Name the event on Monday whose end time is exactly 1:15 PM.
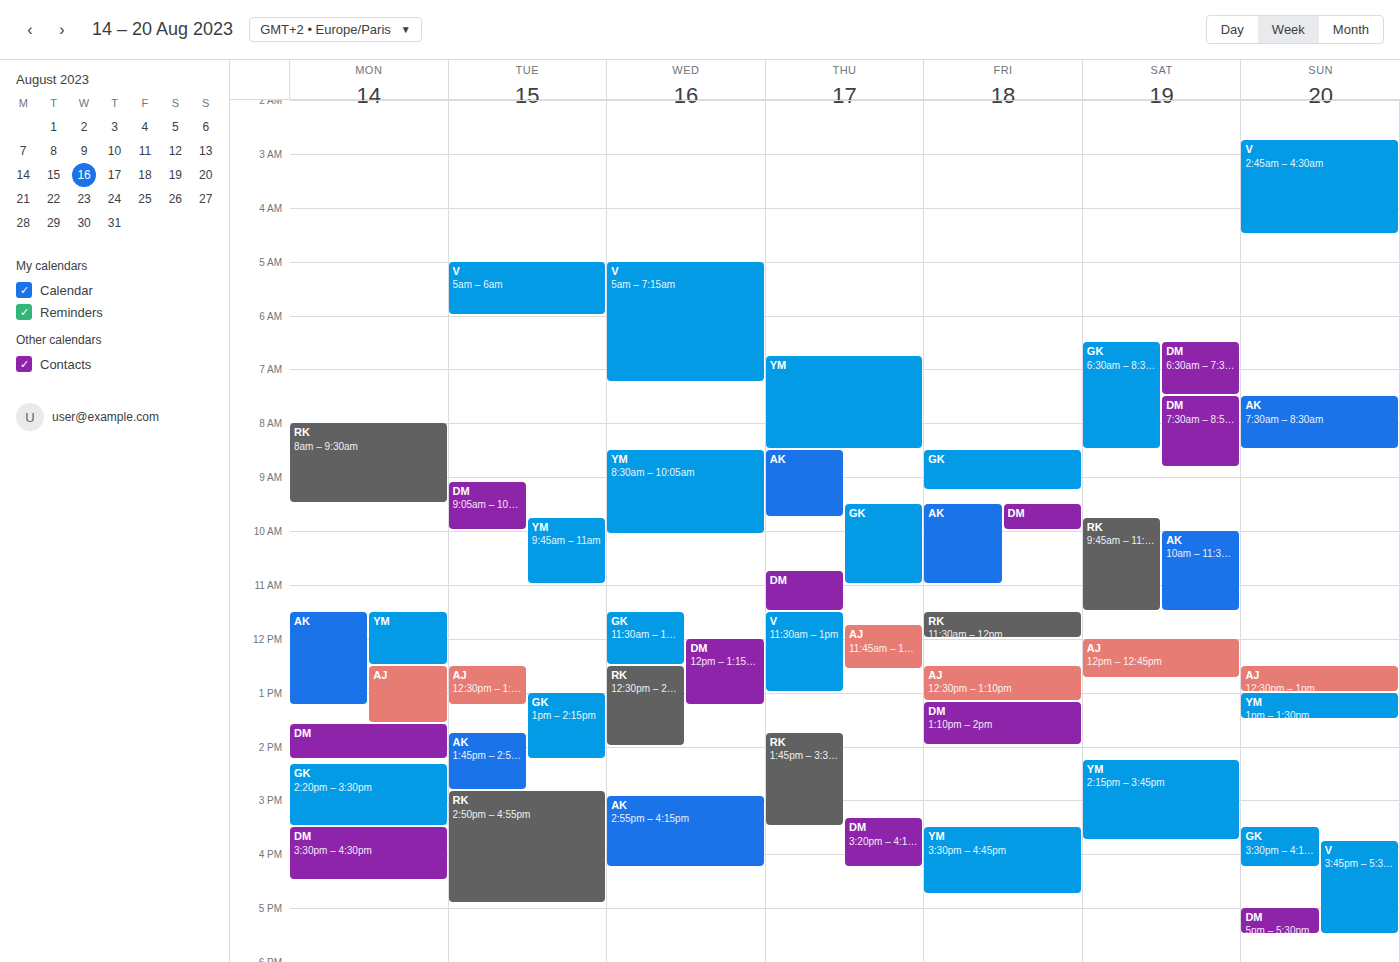
"AK"